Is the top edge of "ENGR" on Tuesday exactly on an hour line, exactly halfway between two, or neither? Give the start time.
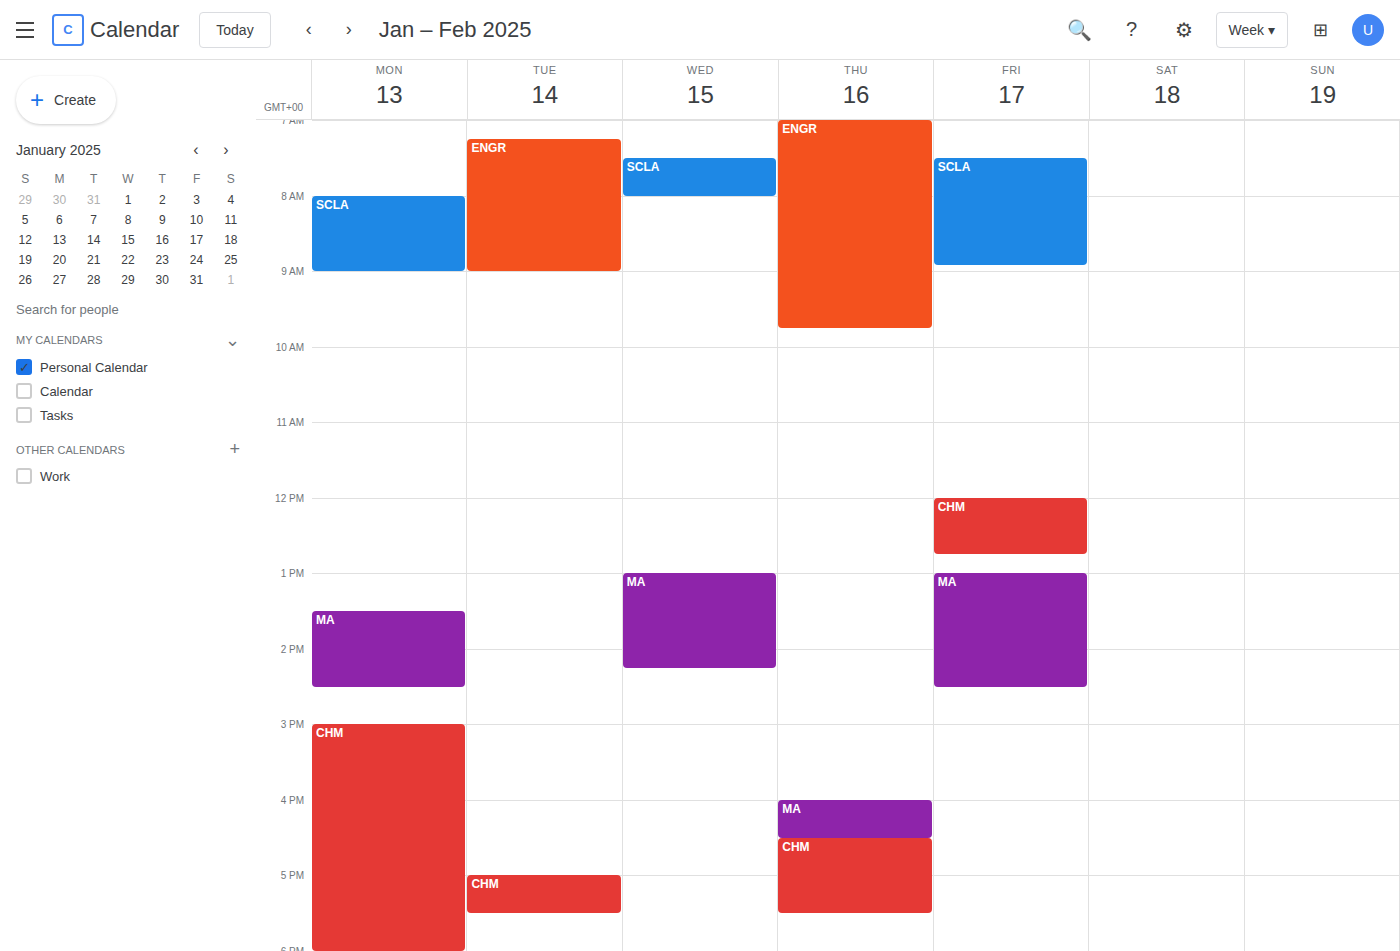
7:15 AM -- neither: a quarter of the way from the 7 AM line to the 8 AM line.